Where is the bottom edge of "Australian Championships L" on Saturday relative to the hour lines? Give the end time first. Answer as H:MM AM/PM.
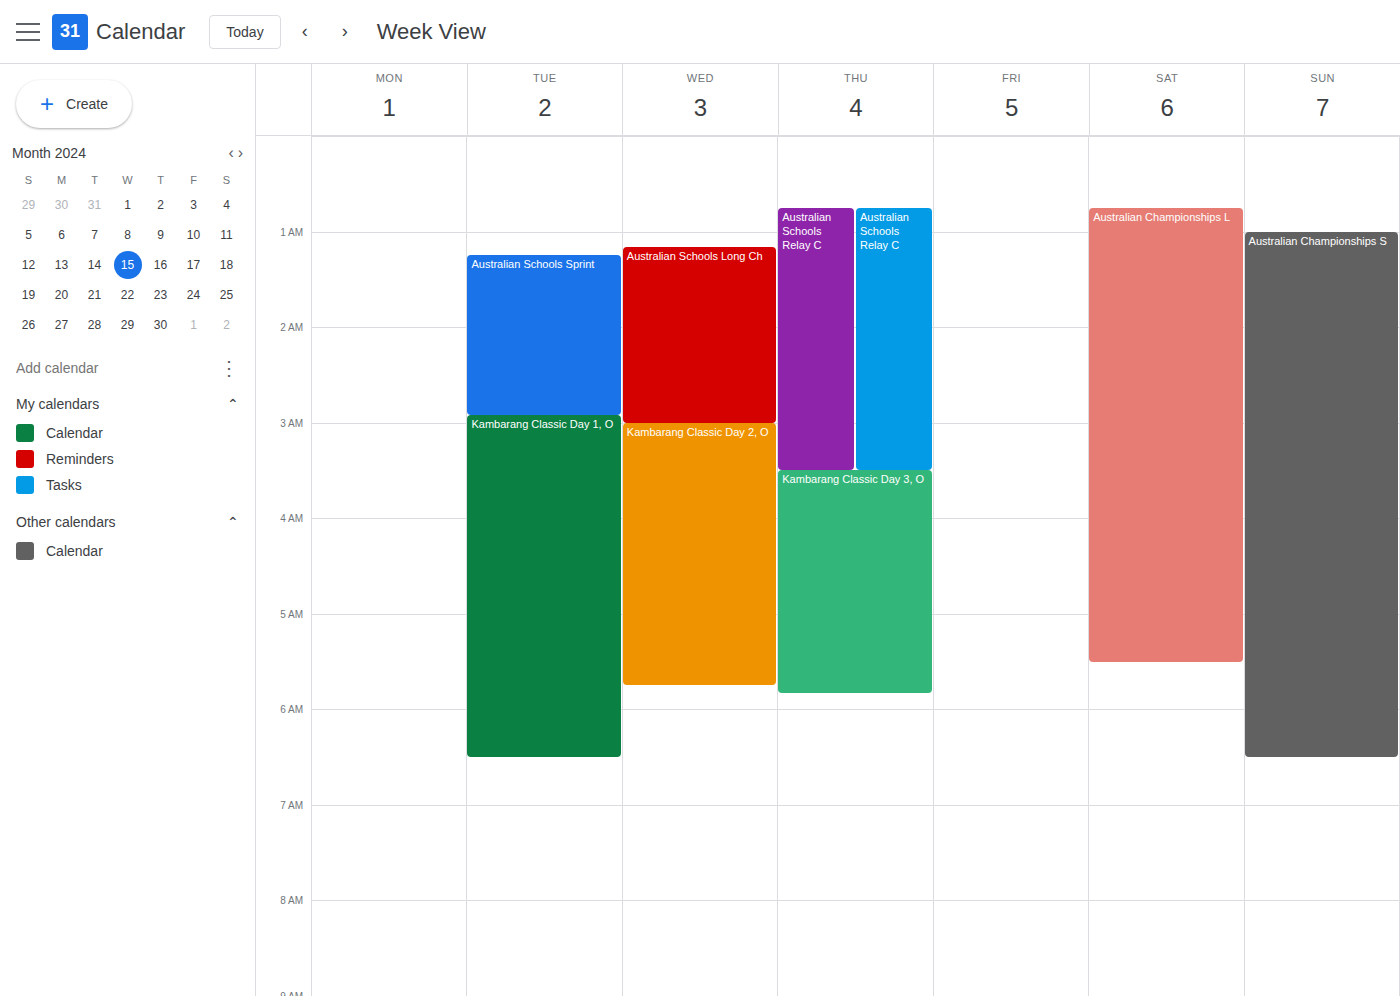
5:30 AM -- halfway between the 5 AM and 6 AM lines.